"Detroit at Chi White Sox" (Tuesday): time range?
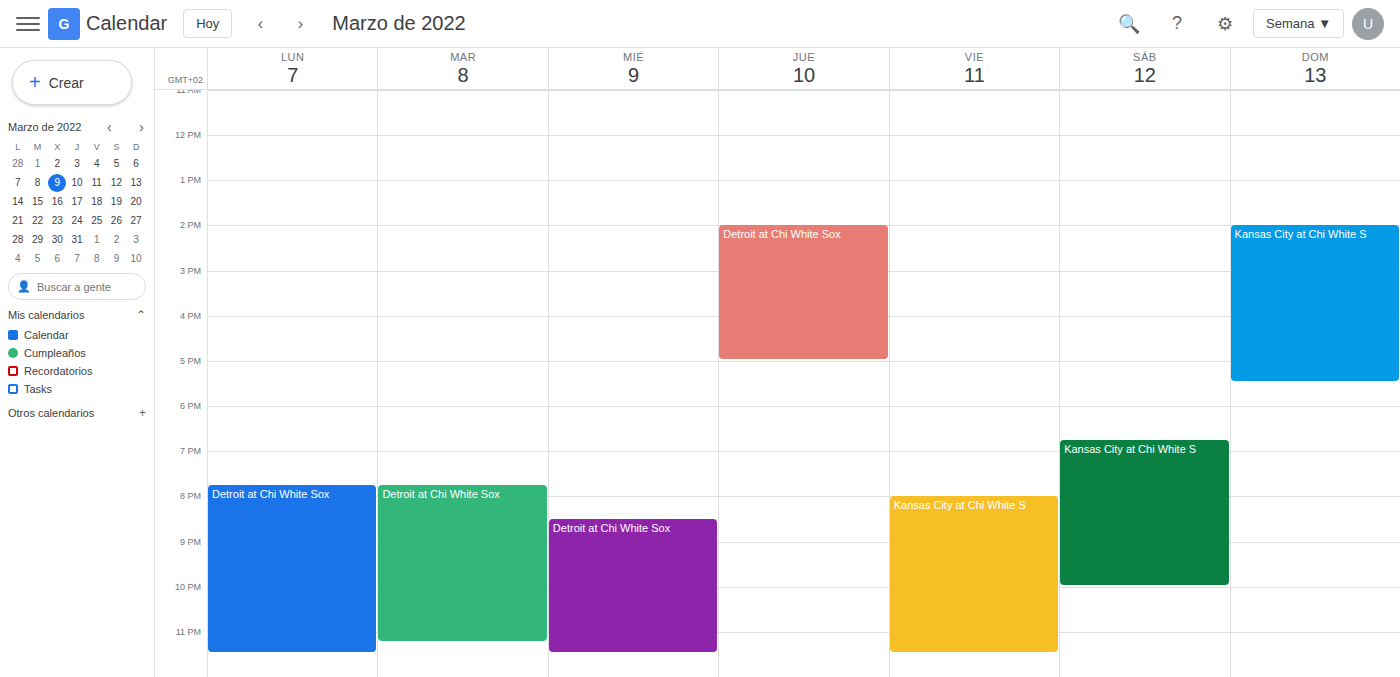
7:45 PM to 11:15 PM